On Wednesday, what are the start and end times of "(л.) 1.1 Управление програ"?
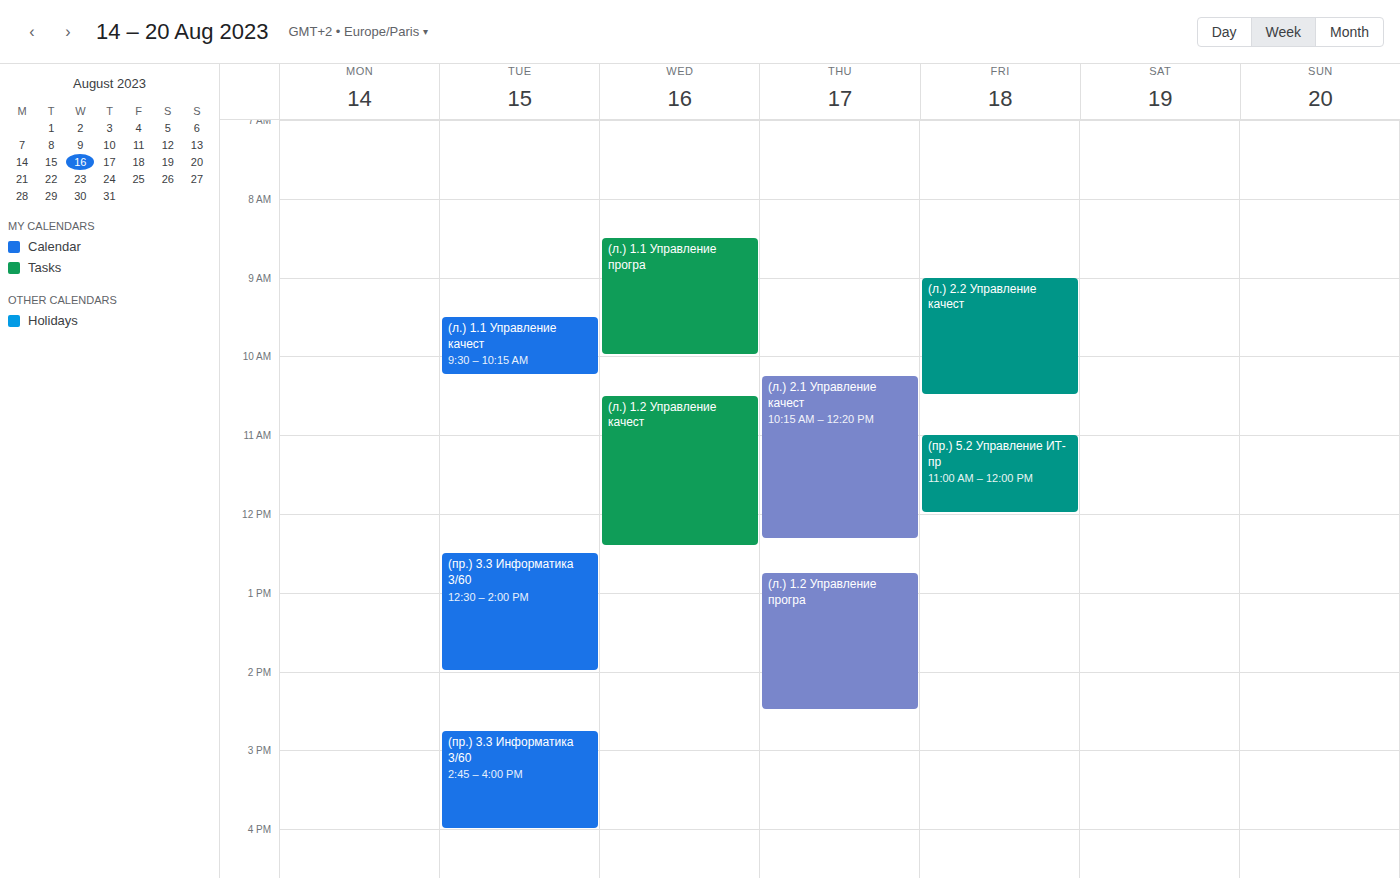
8:30 AM to 10:00 AM